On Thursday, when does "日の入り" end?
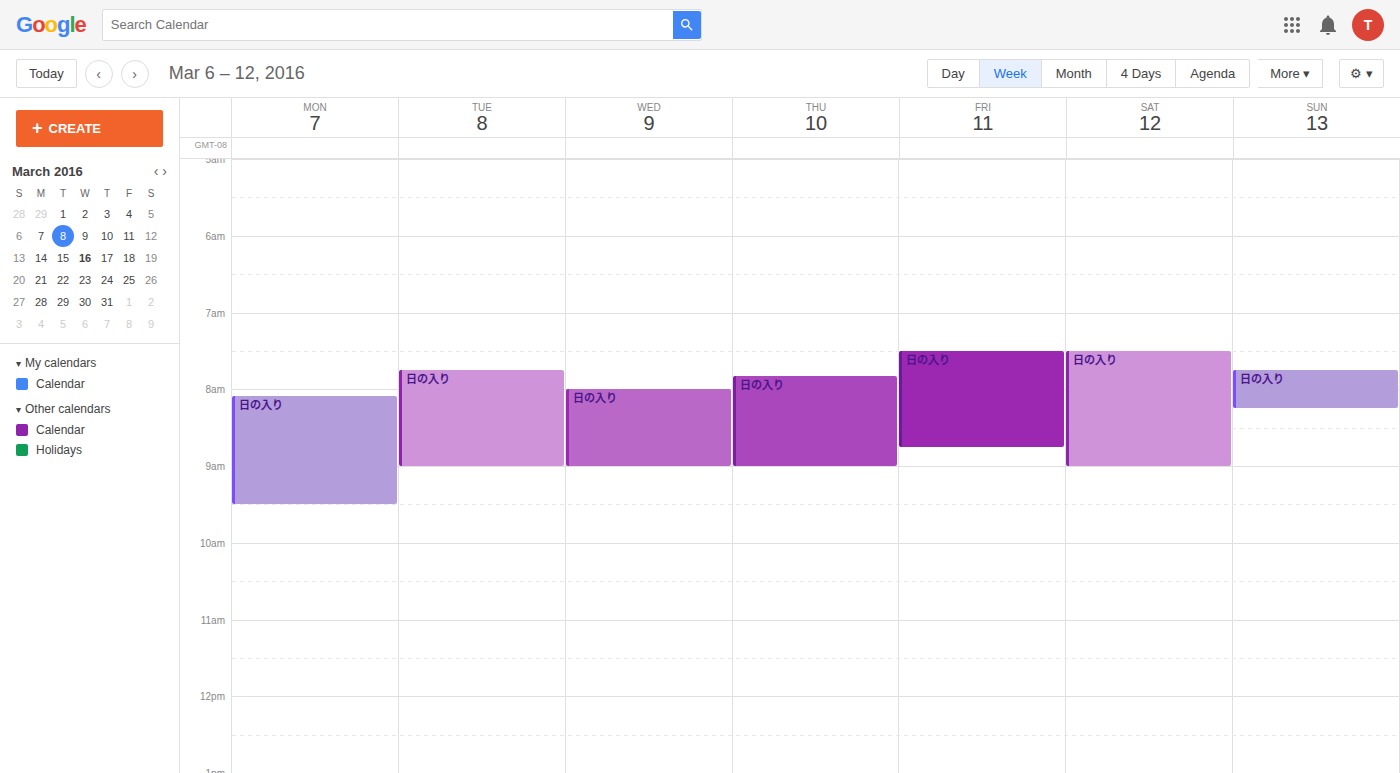
9:00 AM